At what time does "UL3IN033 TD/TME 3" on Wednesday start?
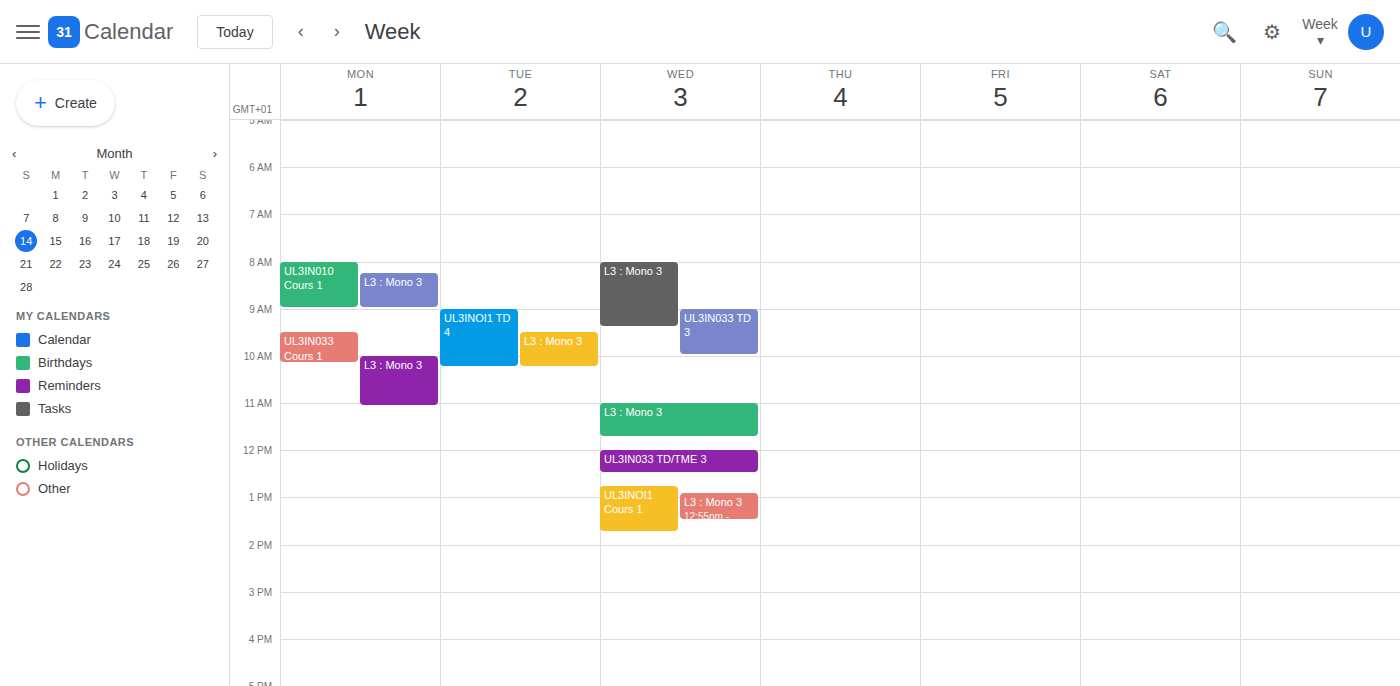
12:00 PM